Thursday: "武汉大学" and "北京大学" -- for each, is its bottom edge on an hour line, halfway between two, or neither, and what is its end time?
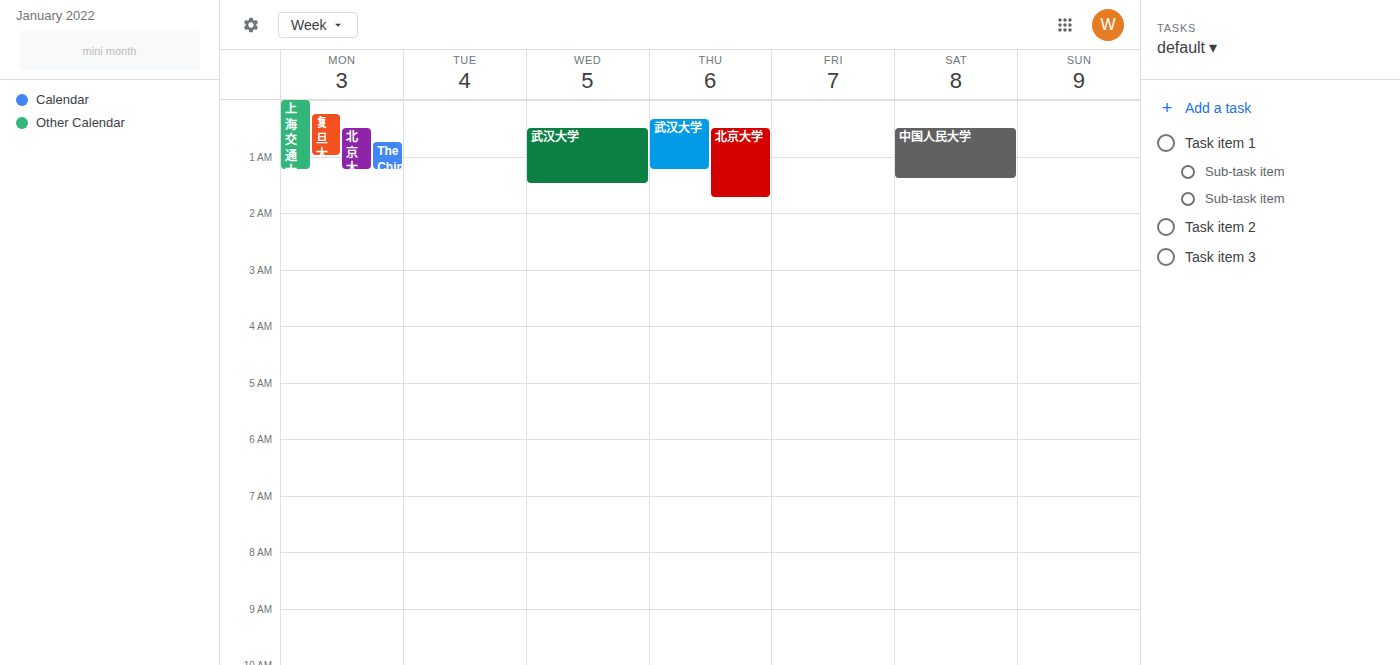
"武汉大学": 1:15 AM, neither: a quarter of the way from the 1 AM line to the 2 AM line. "北京大学": 1:45 AM, neither: three quarters of the way from the 1 AM line to the 2 AM line.